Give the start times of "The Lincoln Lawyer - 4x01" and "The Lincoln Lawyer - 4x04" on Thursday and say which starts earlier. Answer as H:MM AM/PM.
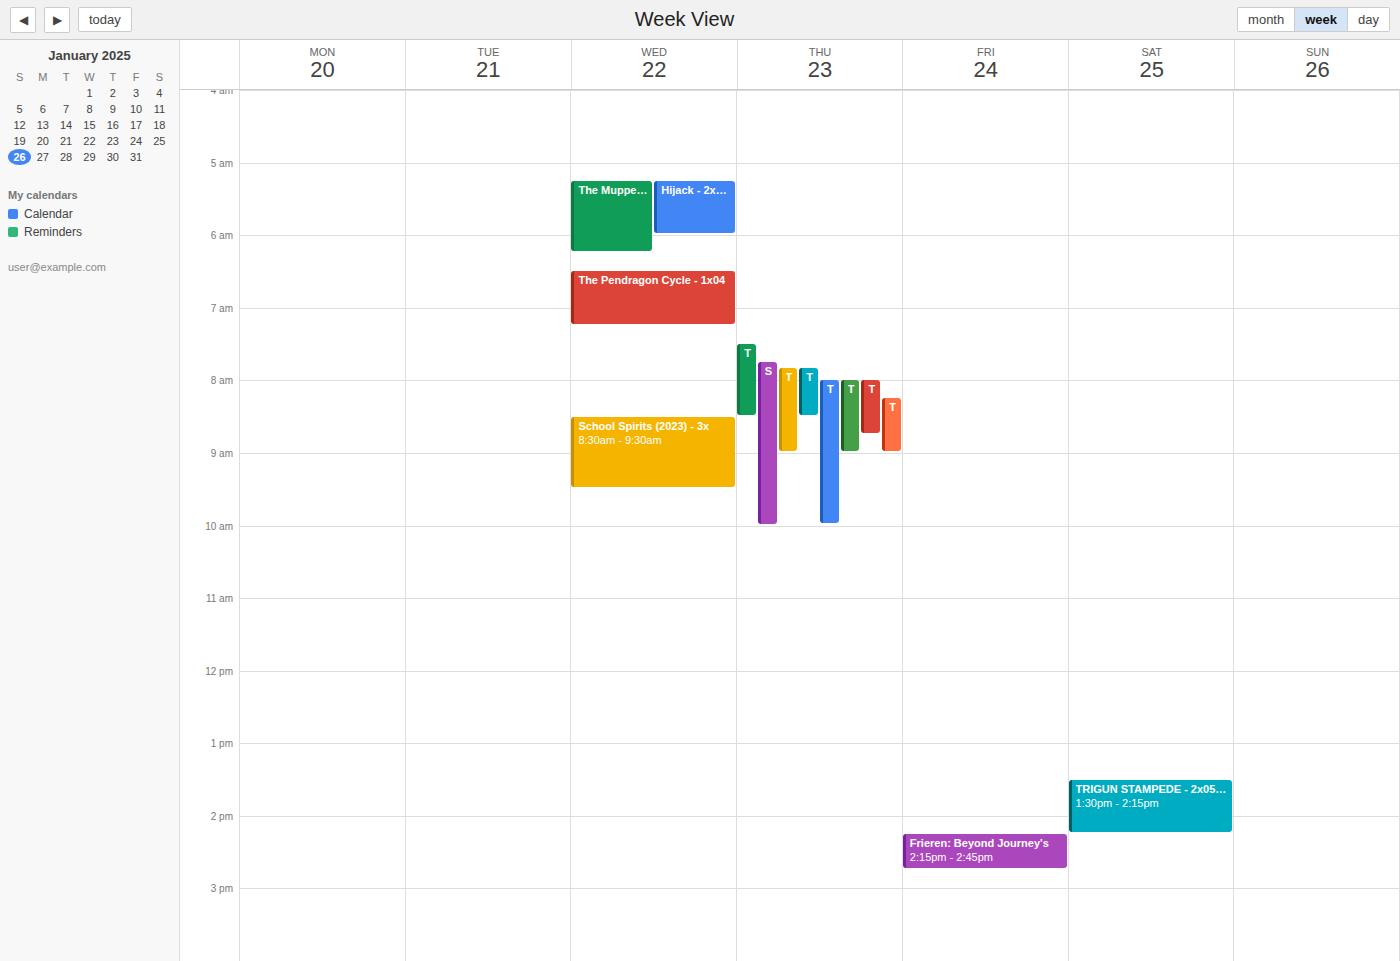
"The Lincoln Lawyer - 4x01" 7:50 AM; "The Lincoln Lawyer - 4x04" 8:00 AM.